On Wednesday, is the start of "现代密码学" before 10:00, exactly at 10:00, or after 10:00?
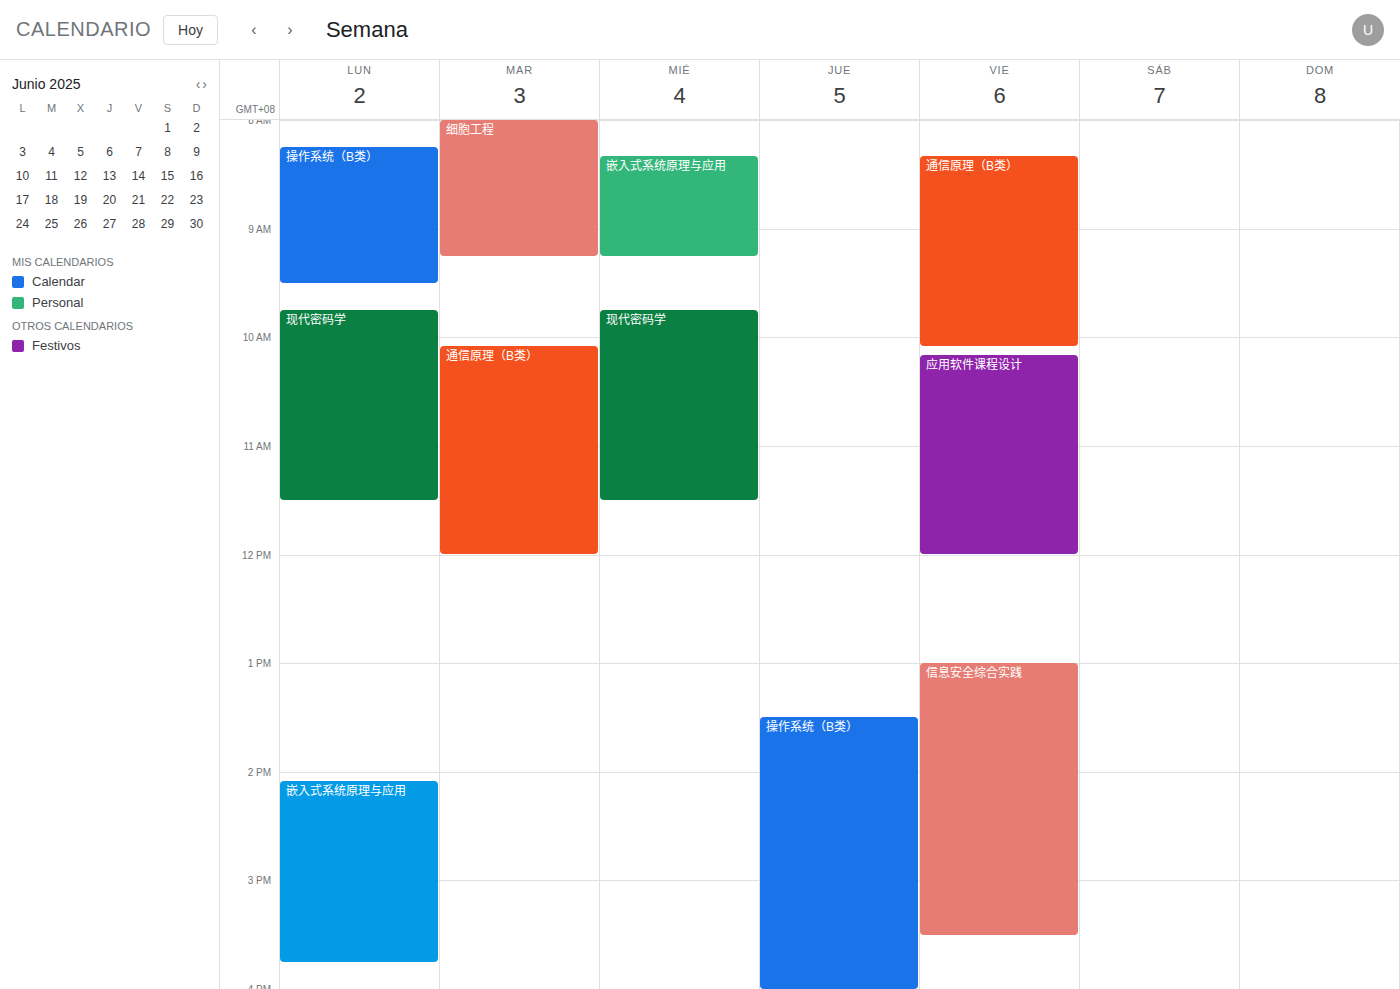
09:45 -- before 10:00, 15 minutes above the 10:00 line.